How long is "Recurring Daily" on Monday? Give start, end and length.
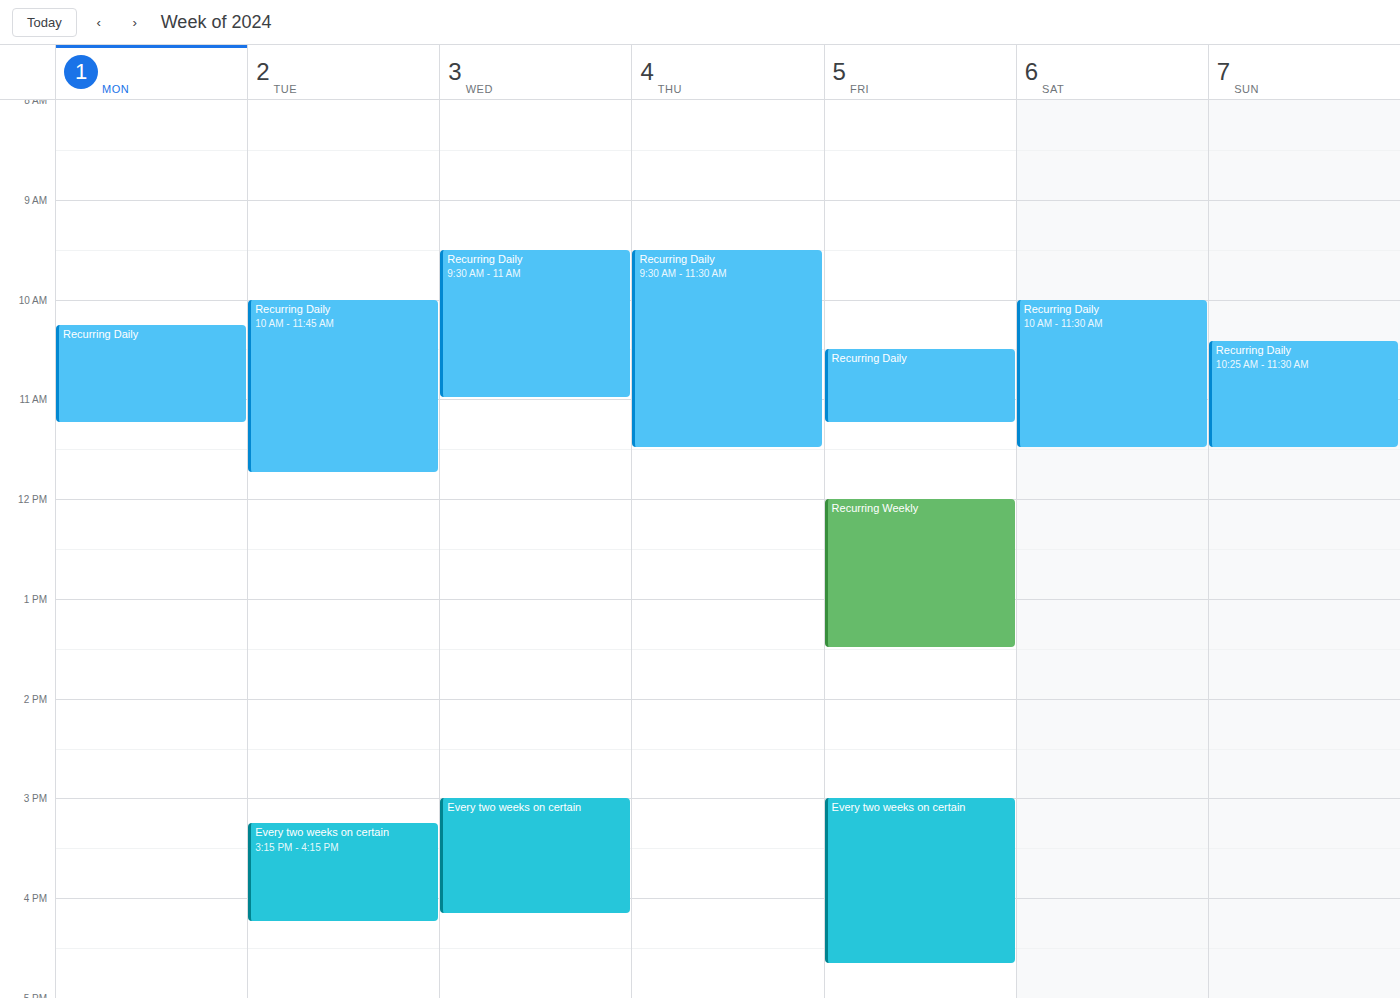
10:15 AM to 11:15 AM, 1 hour